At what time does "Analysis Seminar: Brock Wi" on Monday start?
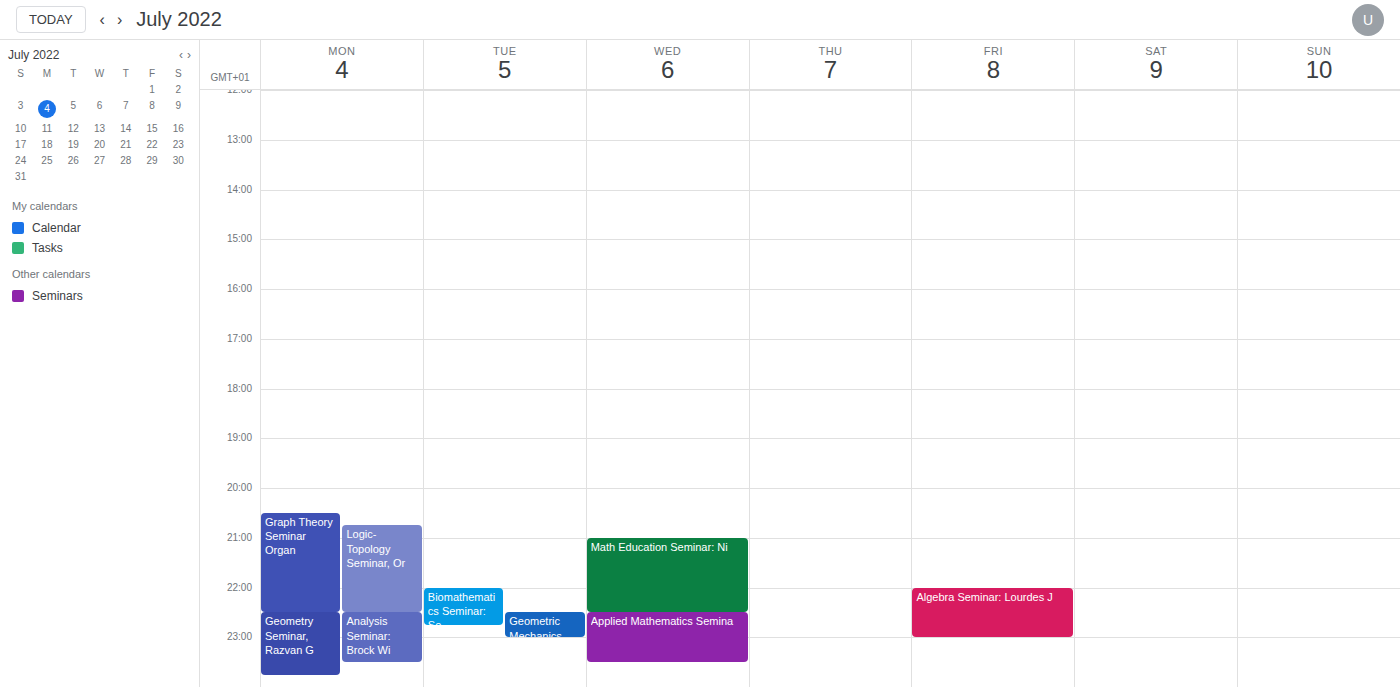
10:30 PM